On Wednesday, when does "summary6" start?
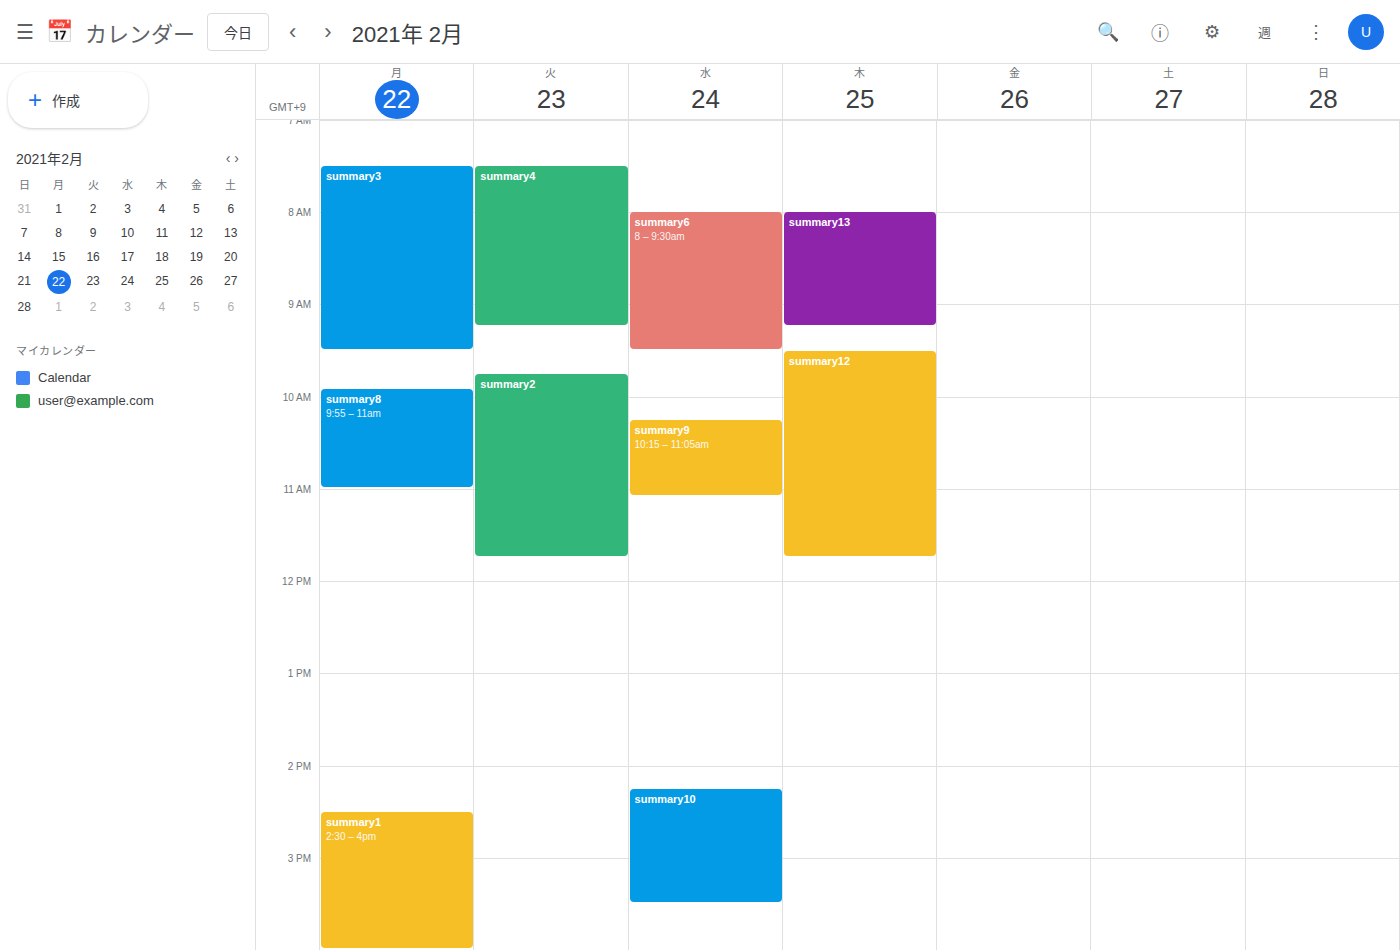
8:00 AM